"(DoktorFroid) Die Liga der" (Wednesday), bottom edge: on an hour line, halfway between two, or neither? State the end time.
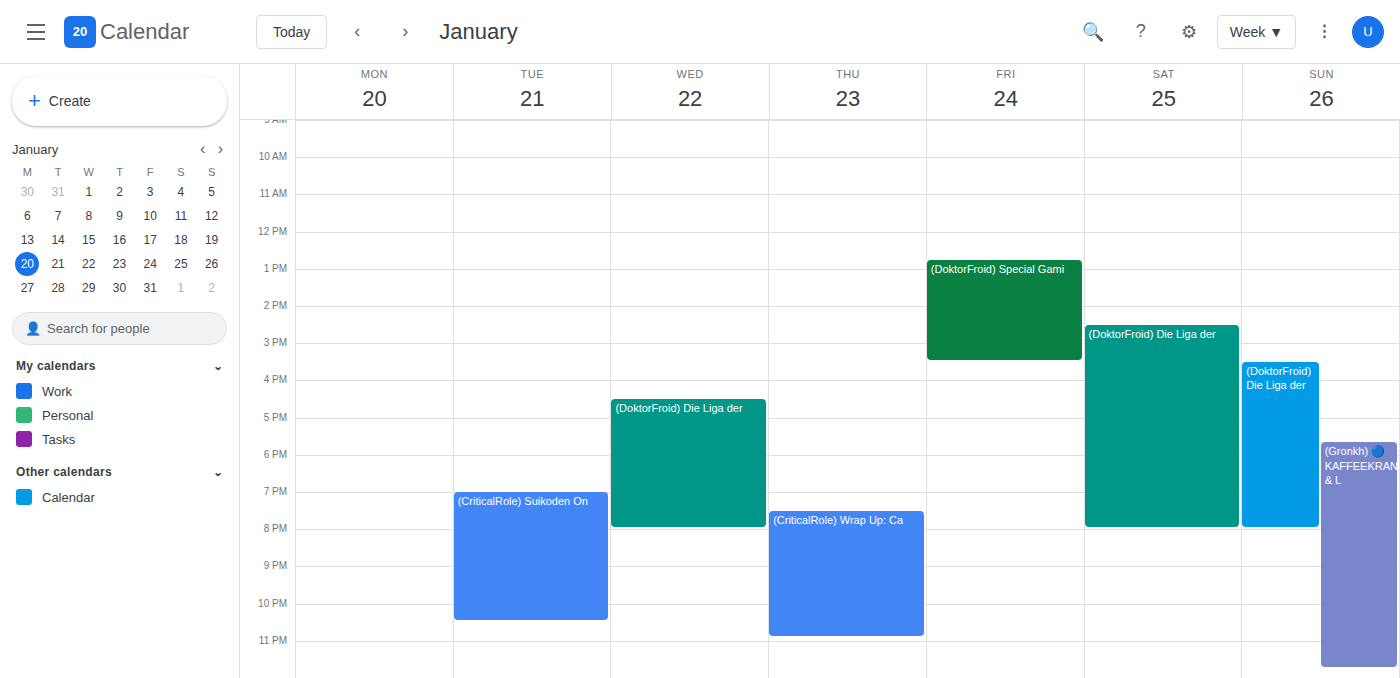
20:00 -- exactly on the 20:00 line.